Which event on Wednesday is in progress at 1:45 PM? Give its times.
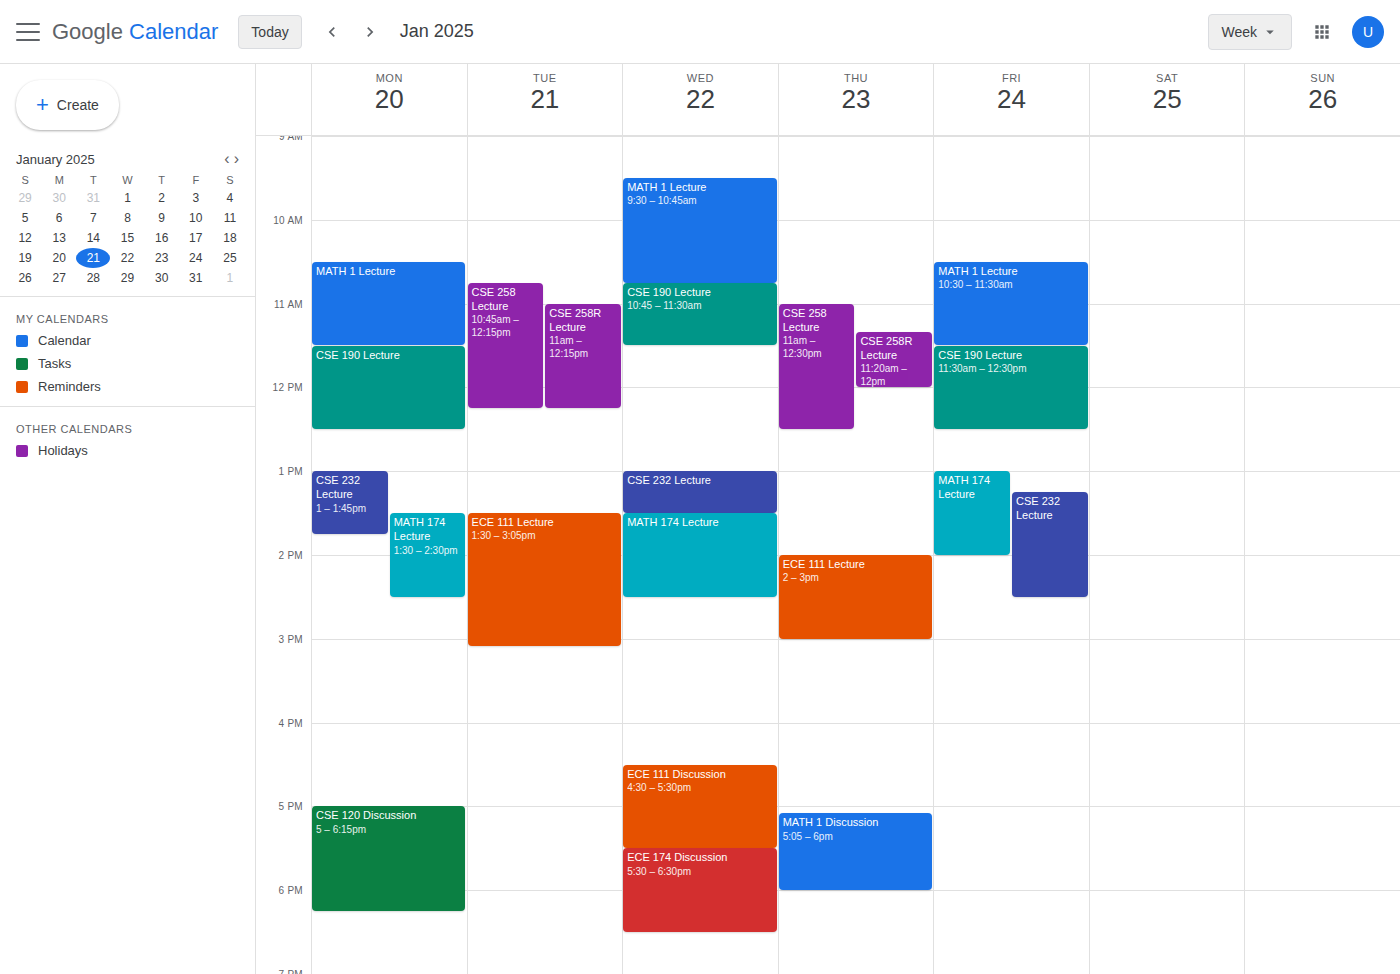
"MATH 174 Lecture", 1:30 PM to 2:30 PM